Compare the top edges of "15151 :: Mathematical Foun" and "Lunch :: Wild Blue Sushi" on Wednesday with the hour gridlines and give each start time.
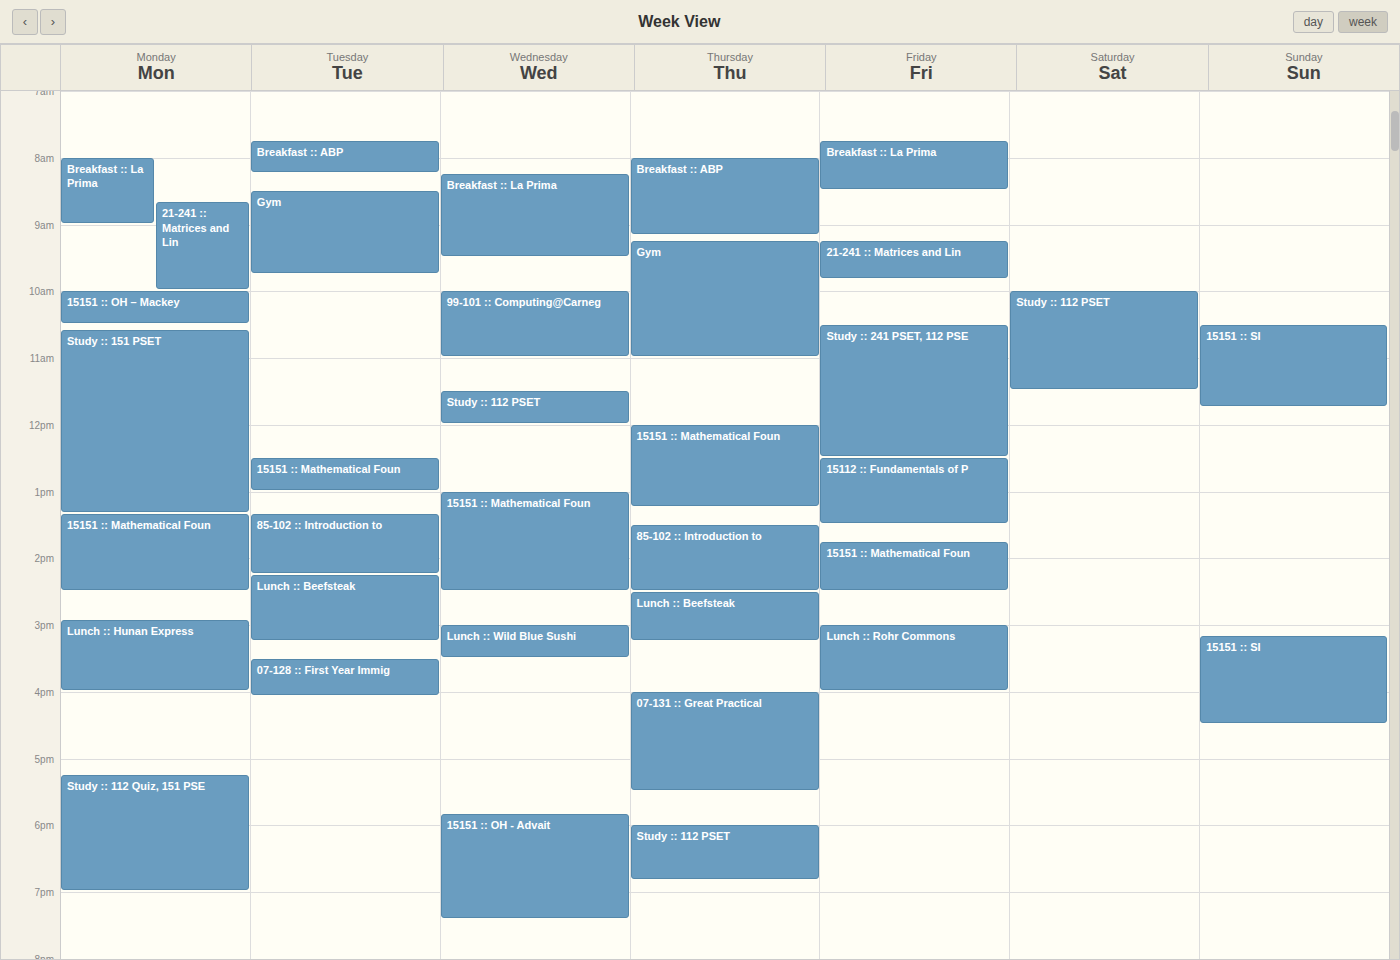
"15151 :: Mathematical Foun": 13:00, exactly on the 13:00 line. "Lunch :: Wild Blue Sushi": 15:00, exactly on the 15:00 line.